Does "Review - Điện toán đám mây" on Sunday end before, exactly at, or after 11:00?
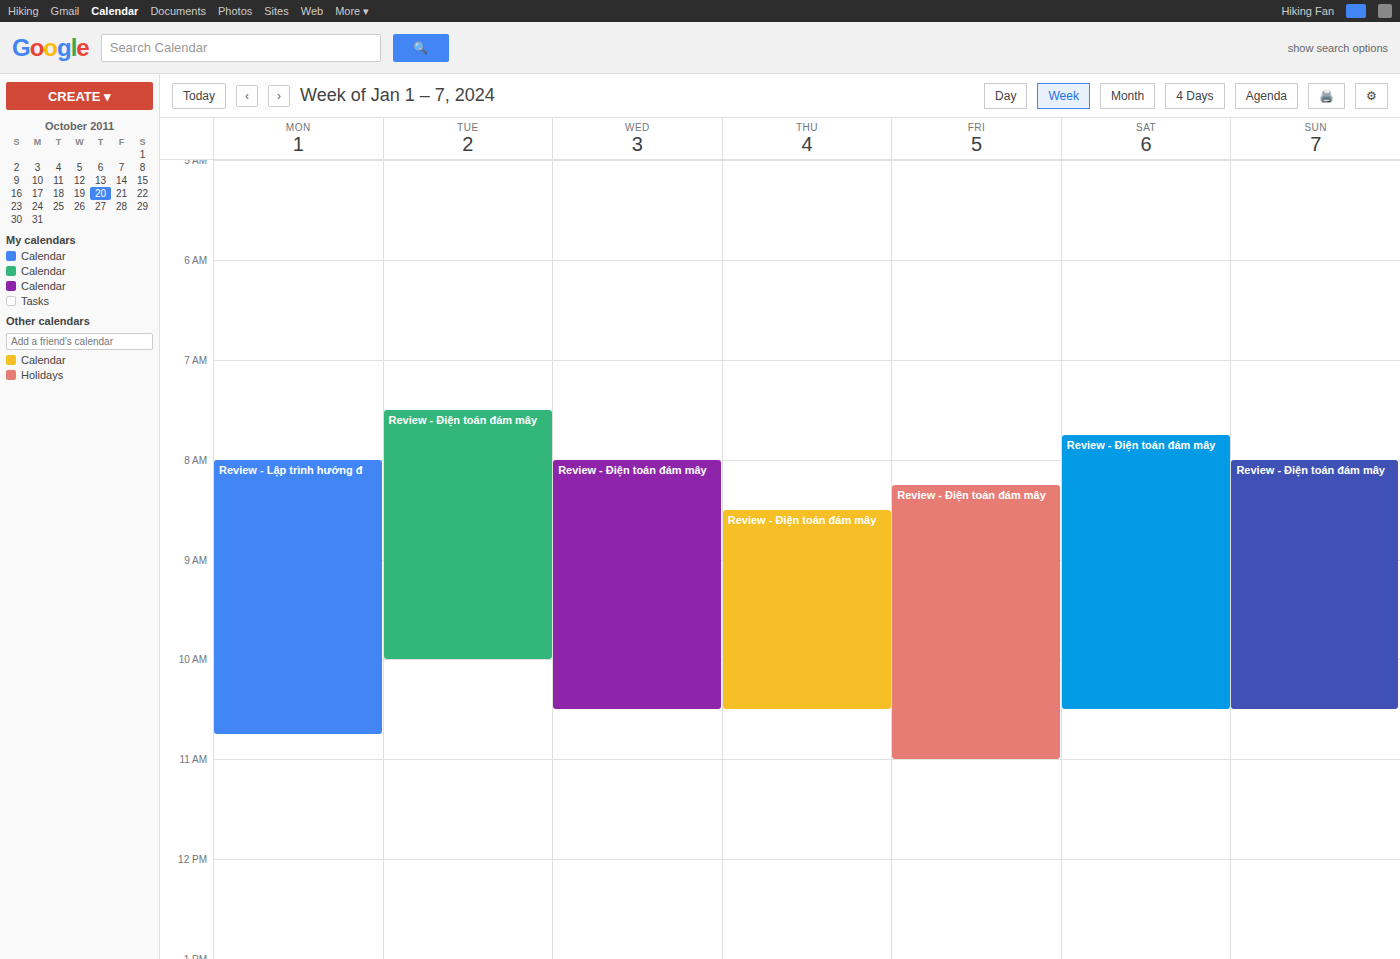
10:30 -- before 11:00, 30 minutes above the 11:00 line.